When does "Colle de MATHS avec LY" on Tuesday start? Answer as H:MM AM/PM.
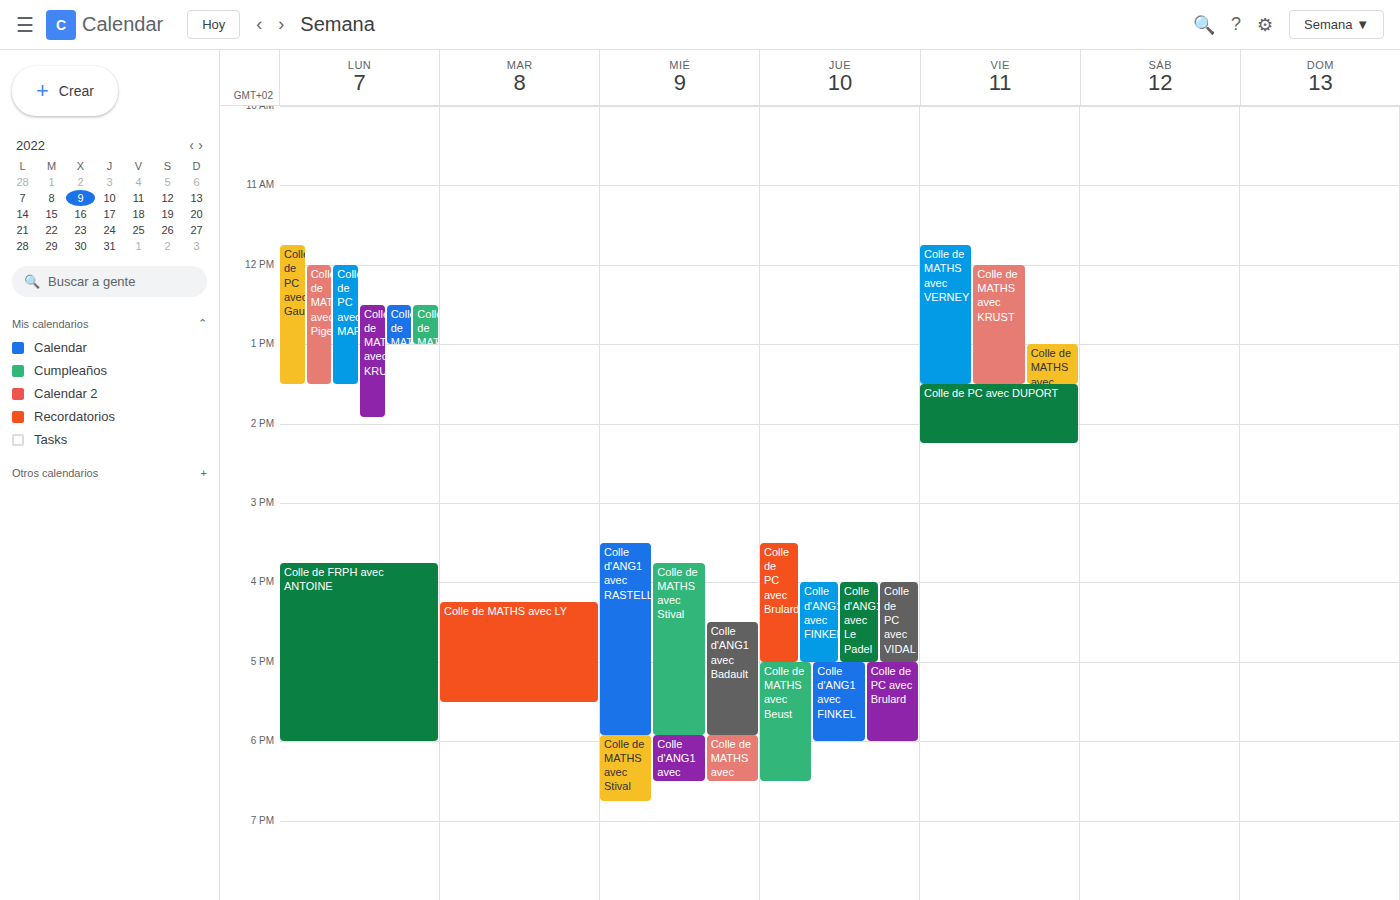
4:15 PM